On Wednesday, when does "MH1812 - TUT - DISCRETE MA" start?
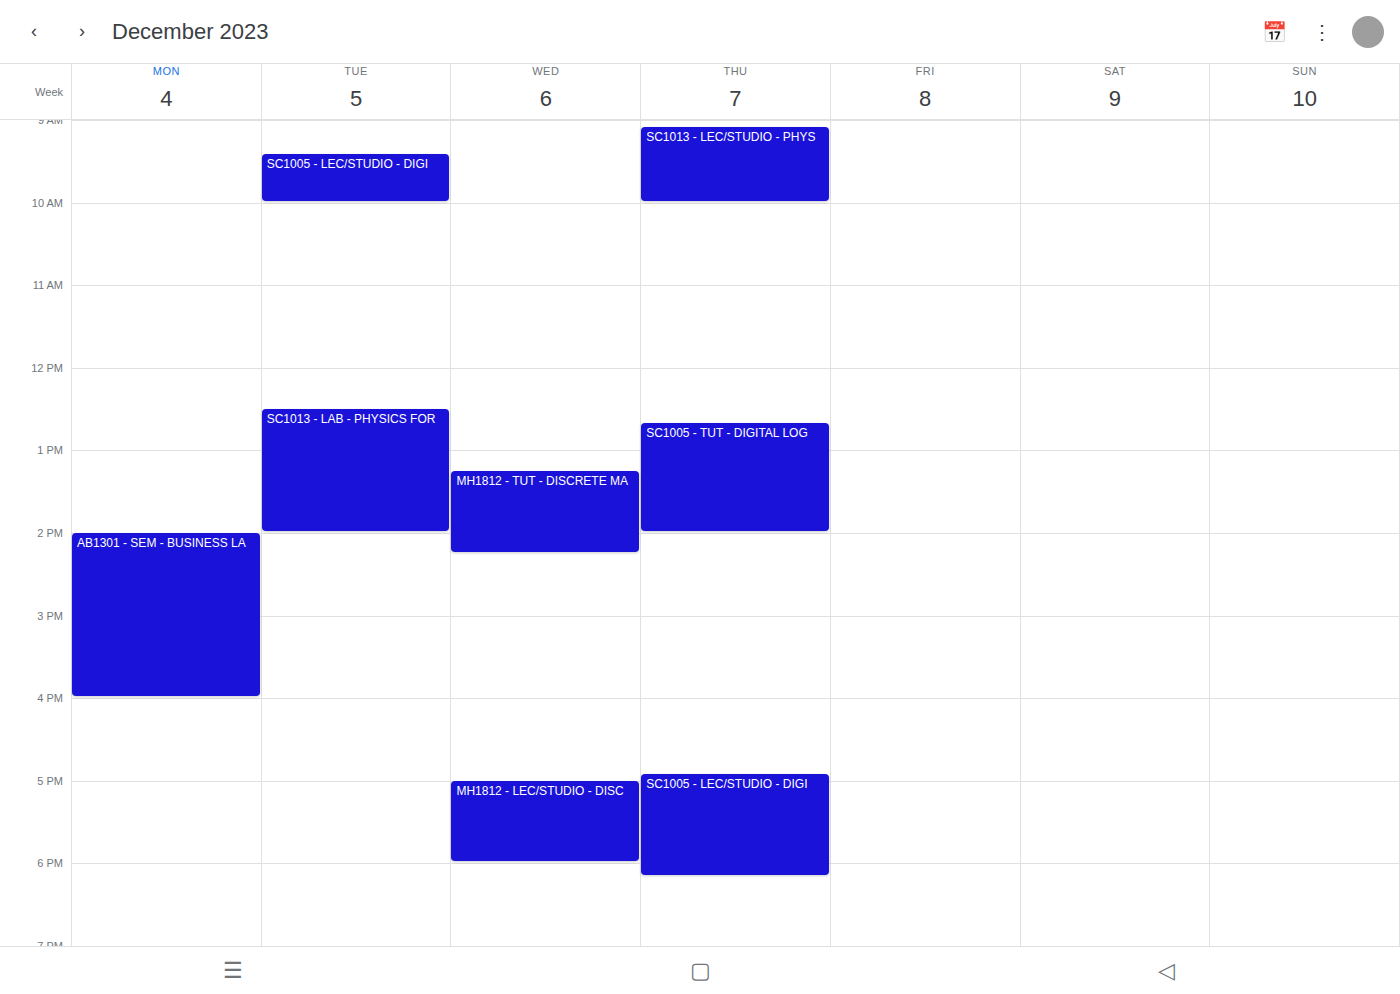
1:15 PM